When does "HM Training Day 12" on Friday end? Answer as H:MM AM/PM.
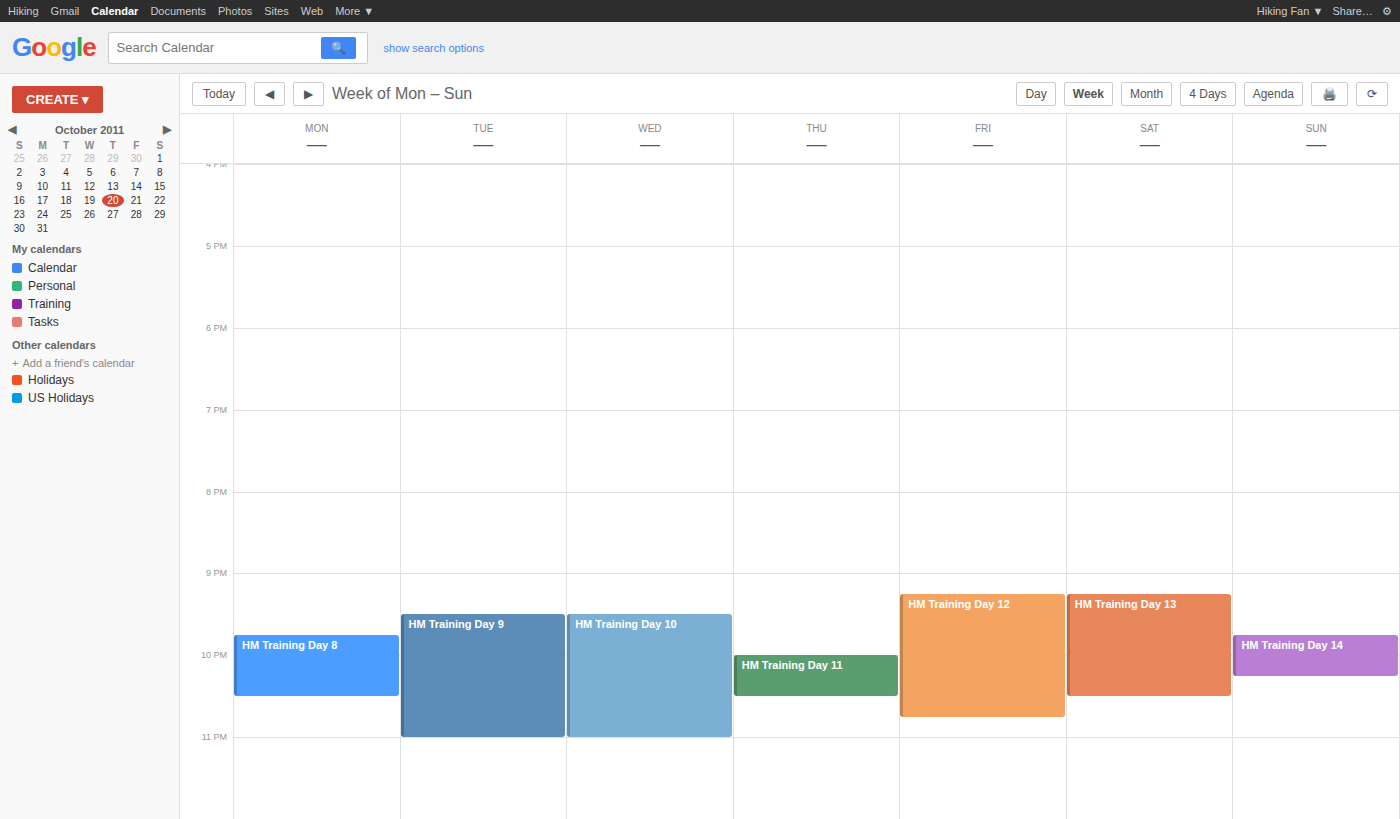
10:45 PM